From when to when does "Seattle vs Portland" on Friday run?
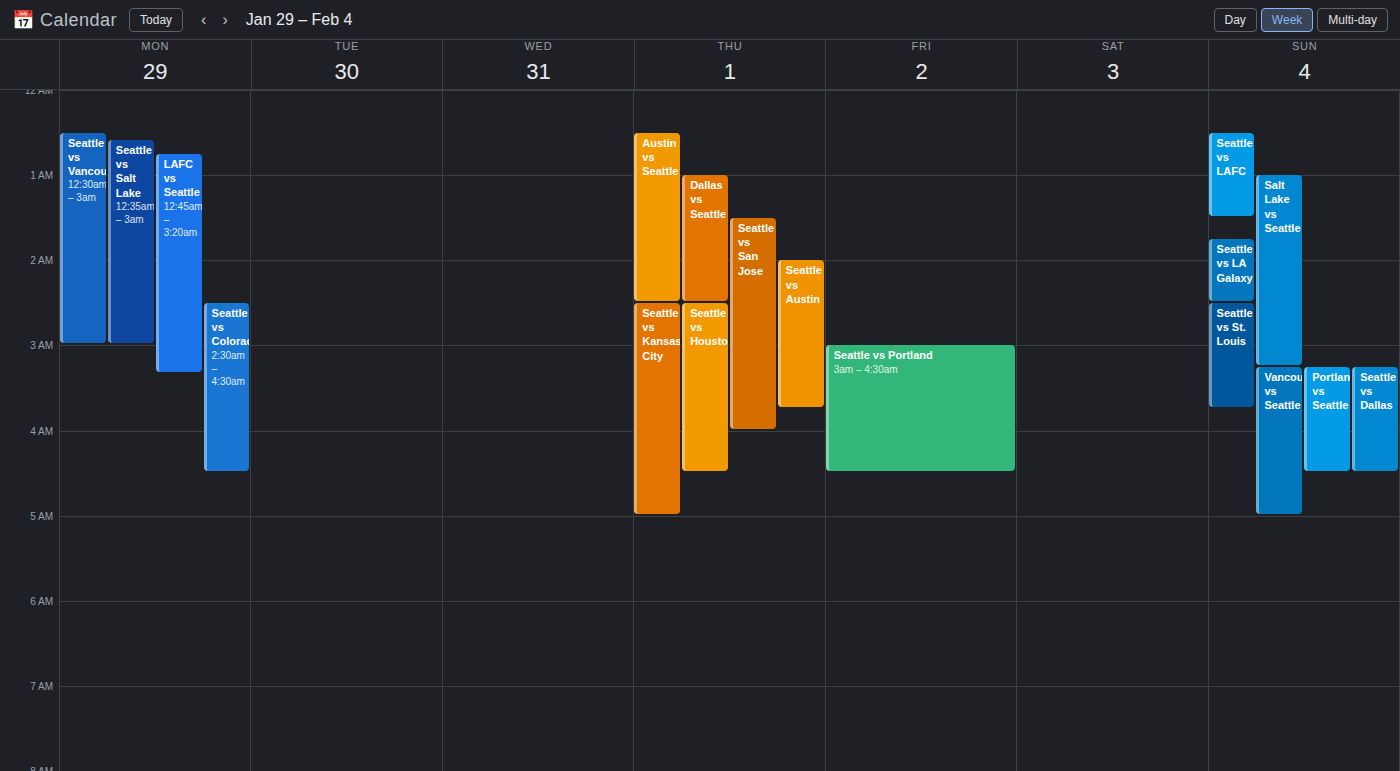
3:00 AM to 4:30 AM